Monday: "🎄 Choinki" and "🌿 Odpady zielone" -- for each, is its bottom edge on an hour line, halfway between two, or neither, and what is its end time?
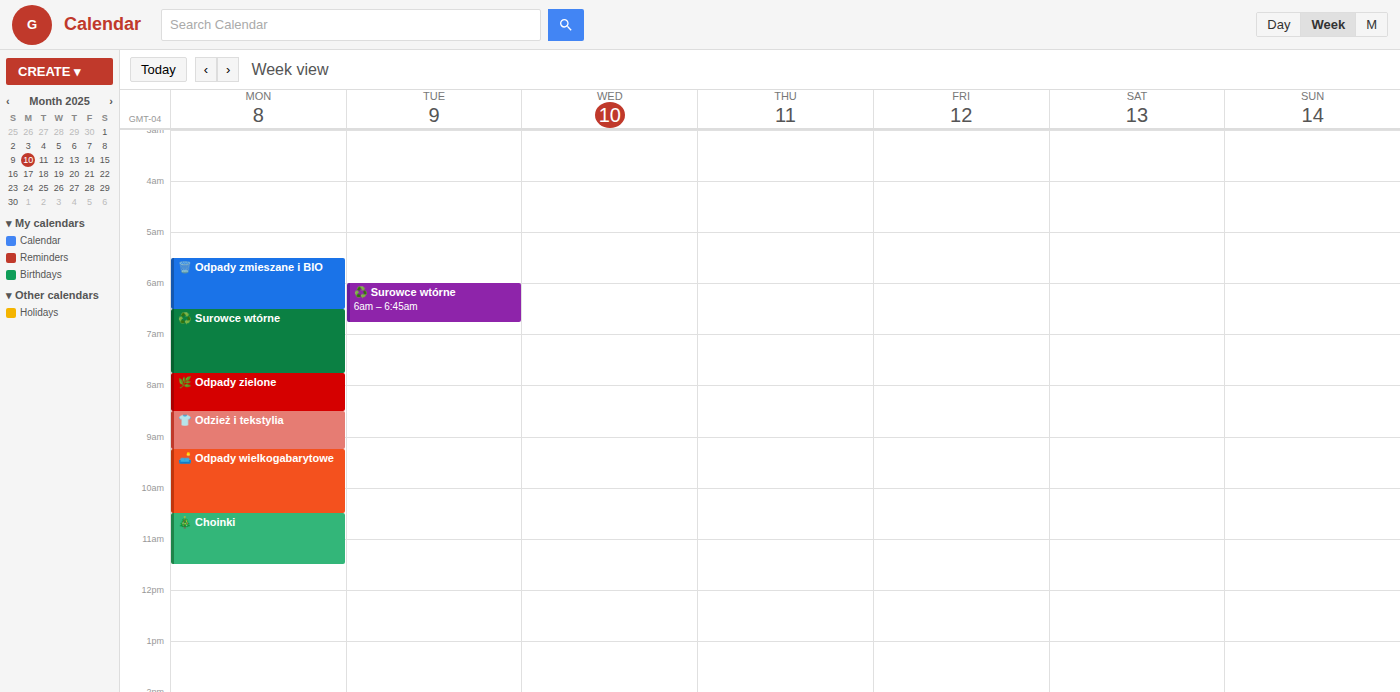
"🎄 Choinki": 11:30 AM, halfway between the 11 AM and 12 PM lines. "🌿 Odpady zielone": 8:30 AM, halfway between the 8 AM and 9 AM lines.